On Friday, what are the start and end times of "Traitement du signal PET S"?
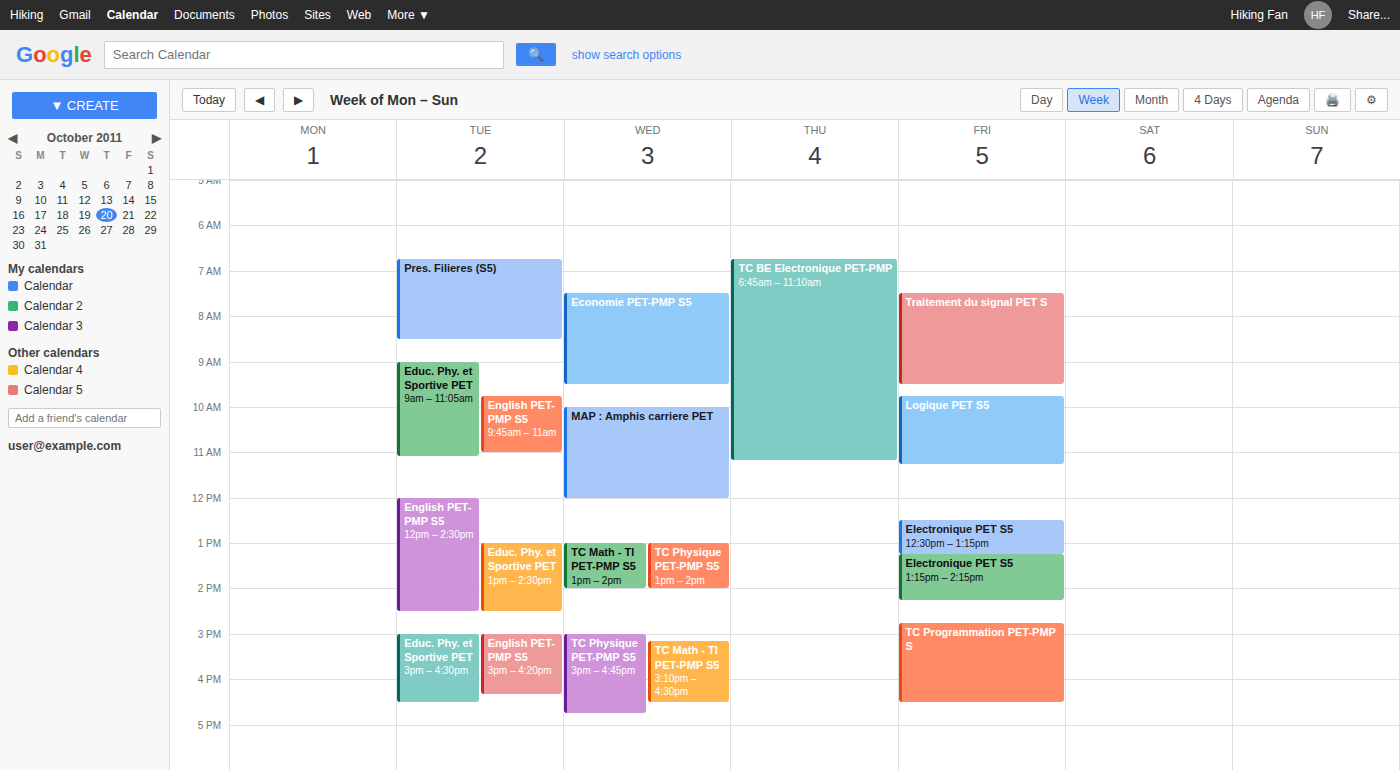
7:30 AM to 9:30 AM